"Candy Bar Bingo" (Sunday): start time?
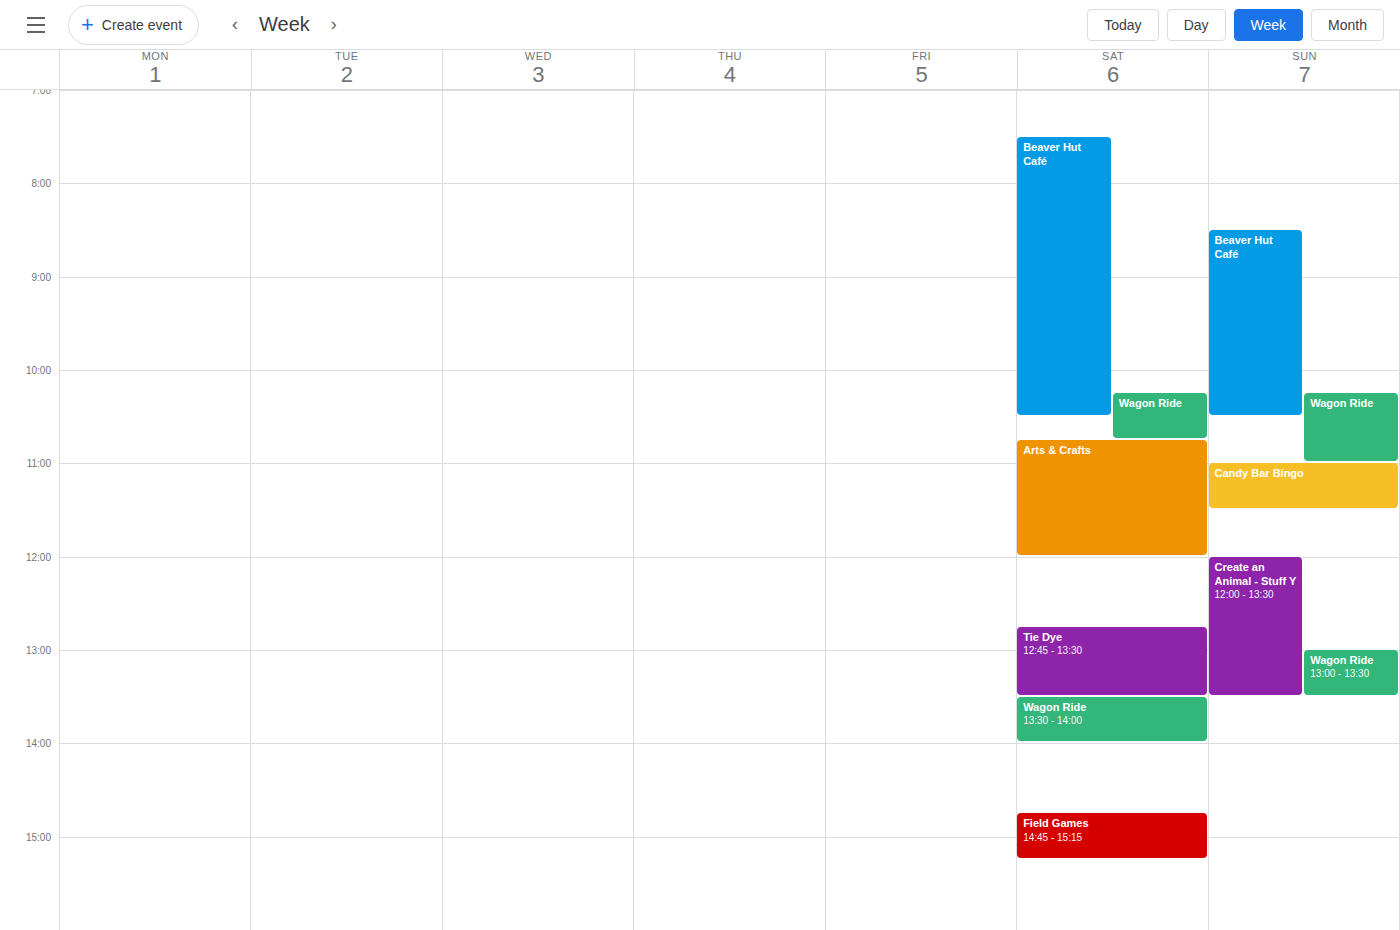
11:00 AM